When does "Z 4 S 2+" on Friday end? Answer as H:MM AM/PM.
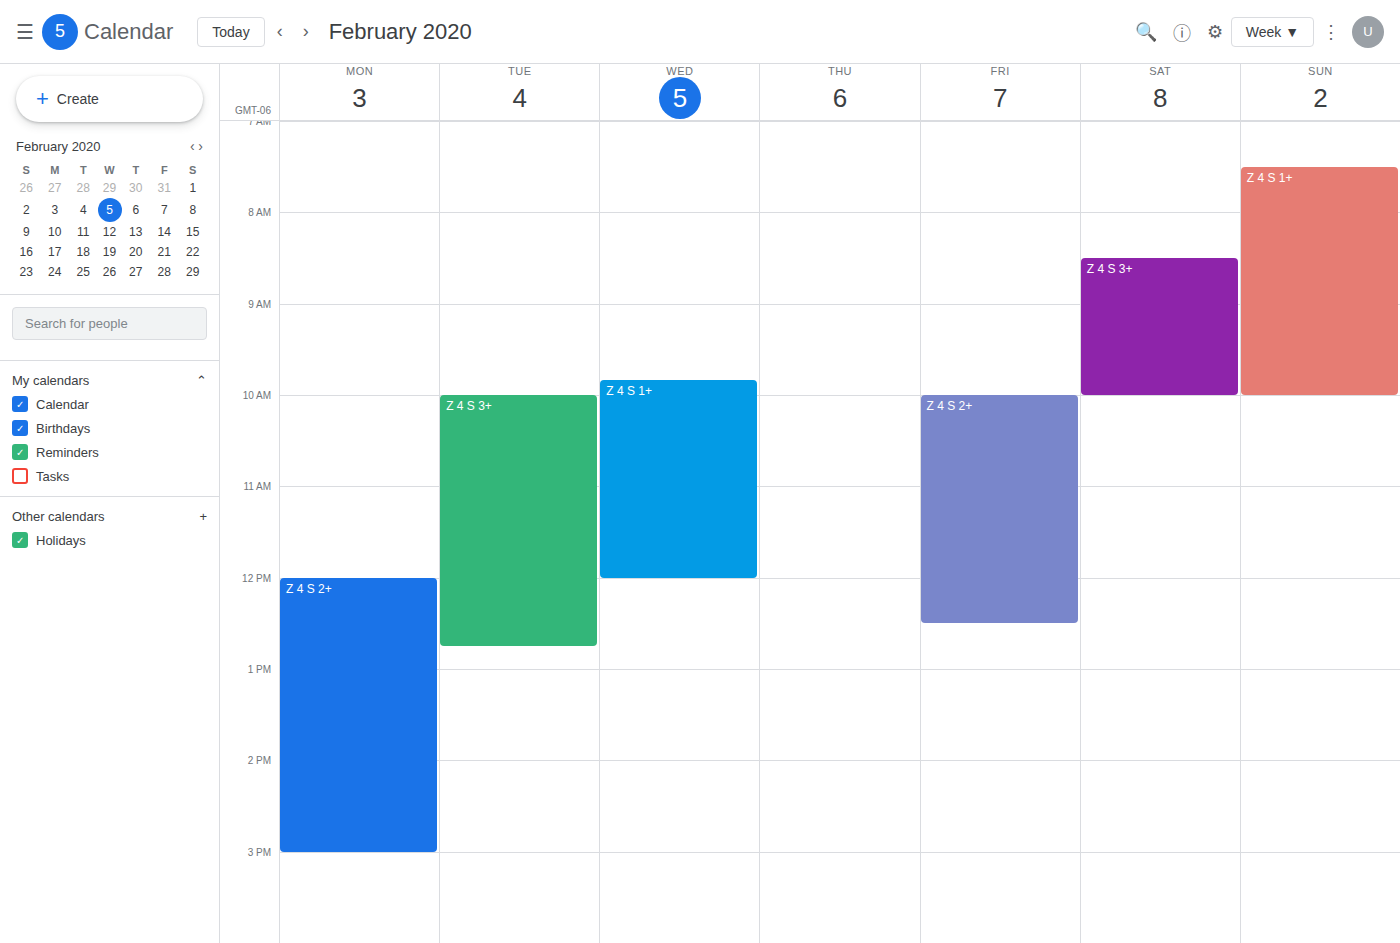
12:30 PM